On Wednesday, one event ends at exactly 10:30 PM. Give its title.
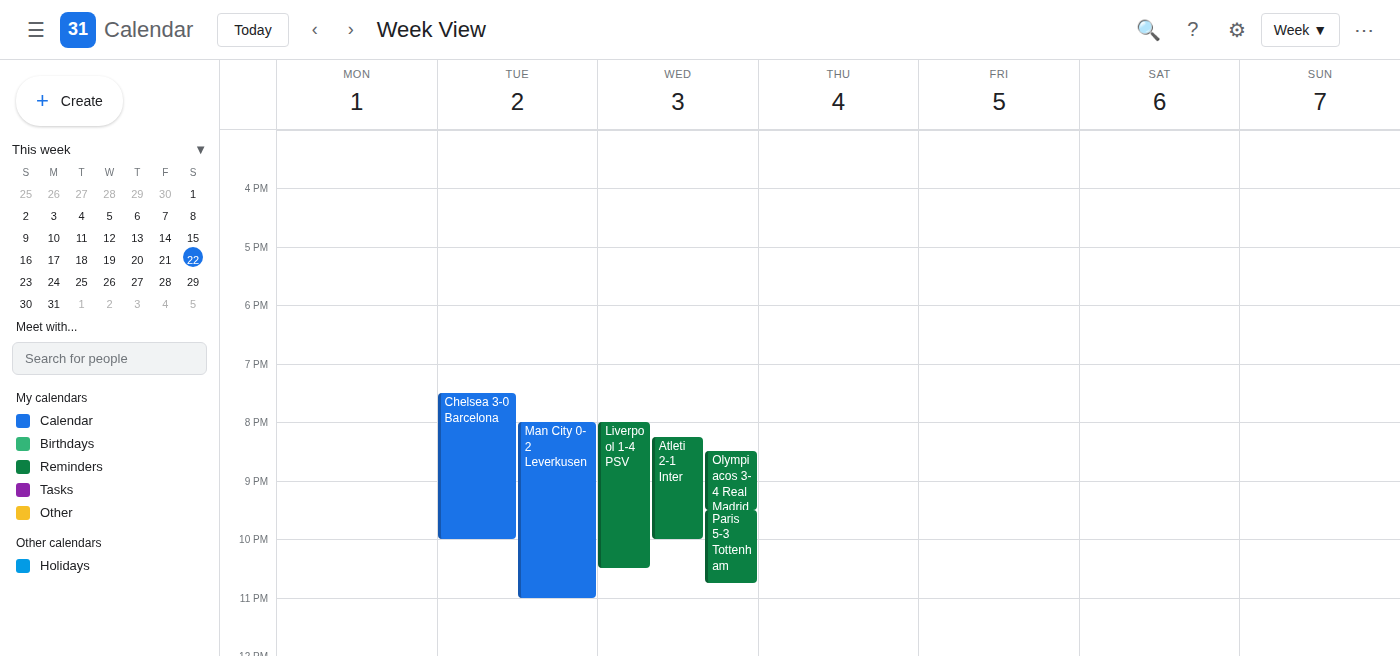
"Liverpool 1-4 PSV"